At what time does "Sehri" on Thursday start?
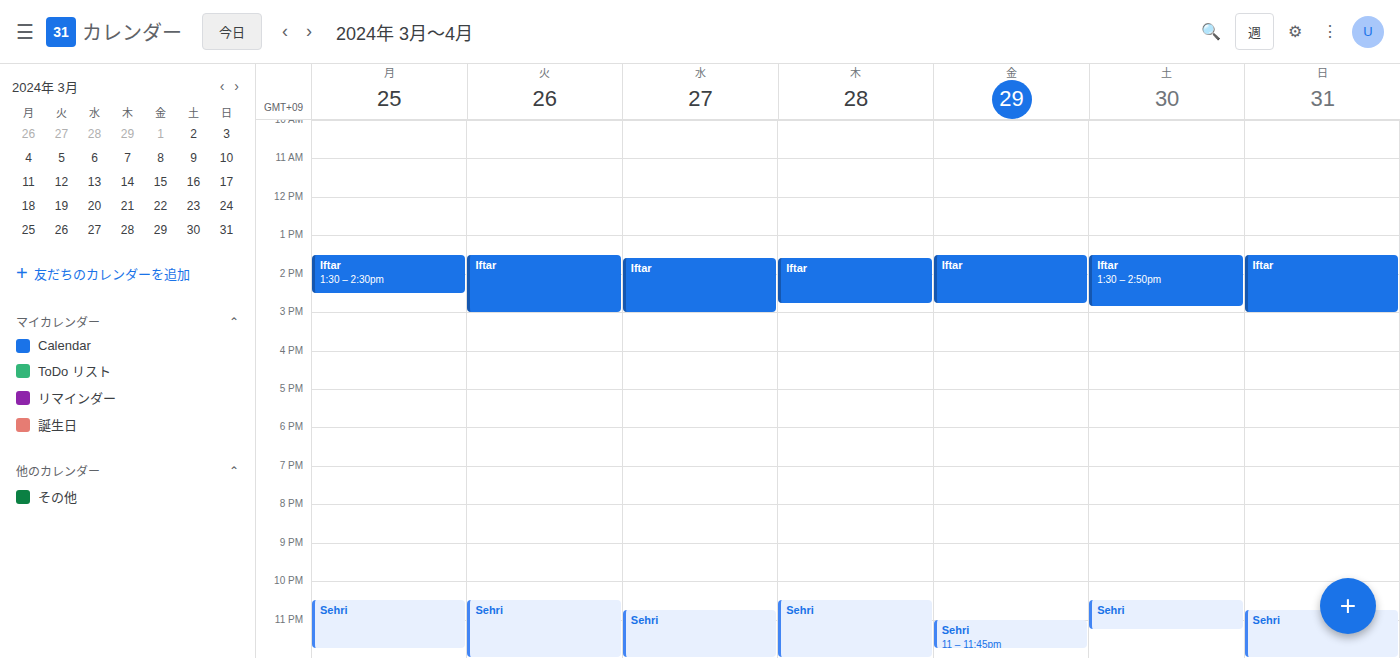
22:30